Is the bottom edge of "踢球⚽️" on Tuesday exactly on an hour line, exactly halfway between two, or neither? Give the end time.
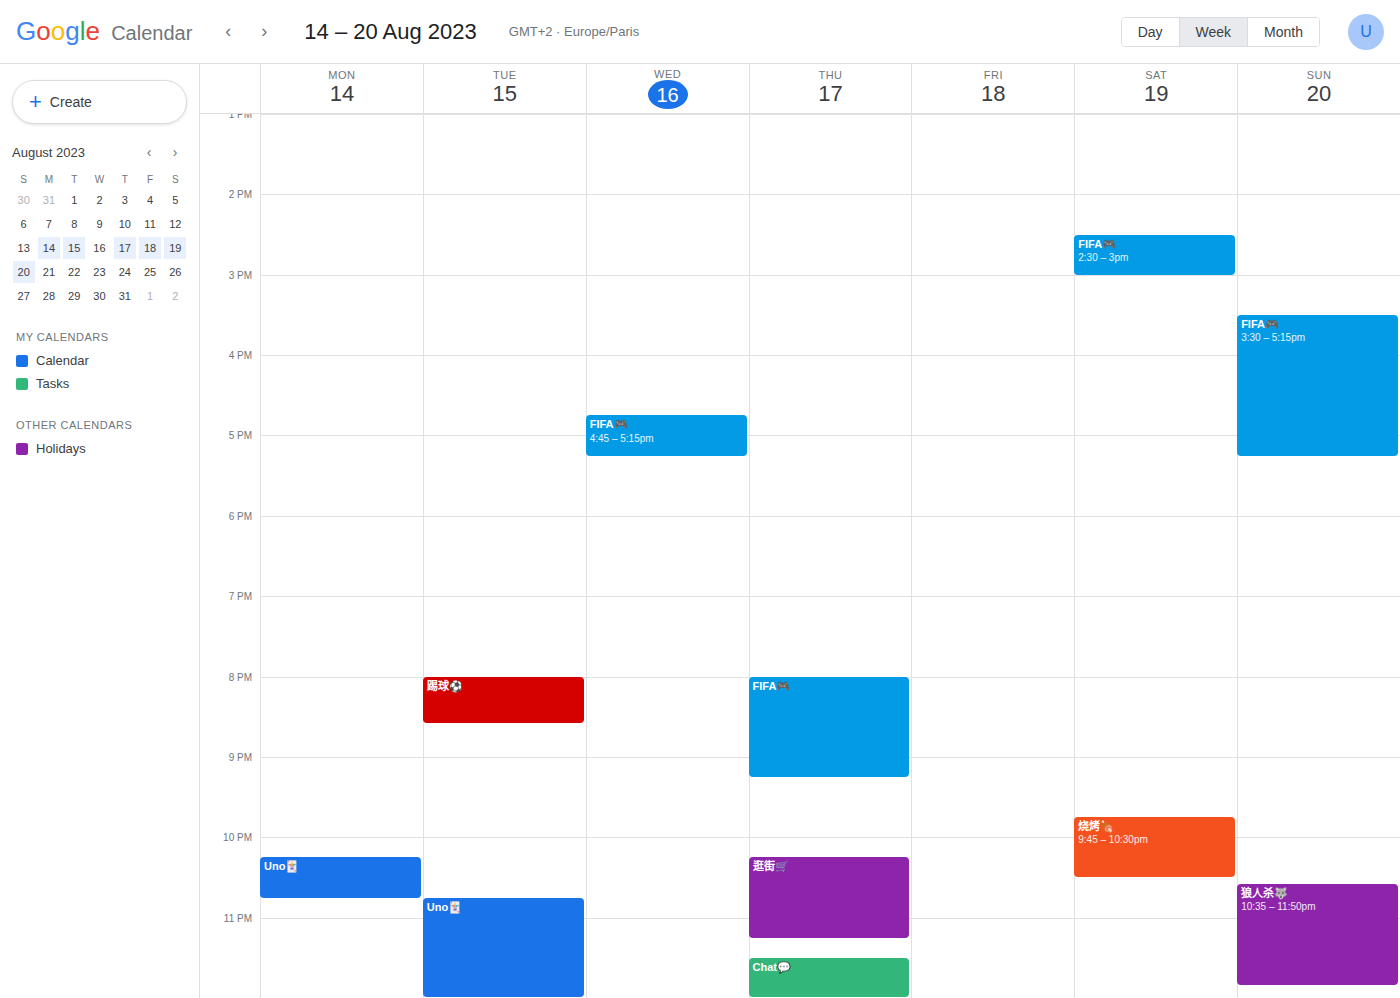
8:35 PM -- neither: 35 minutes below the 8 PM line and 25 minutes above the 9 PM line.